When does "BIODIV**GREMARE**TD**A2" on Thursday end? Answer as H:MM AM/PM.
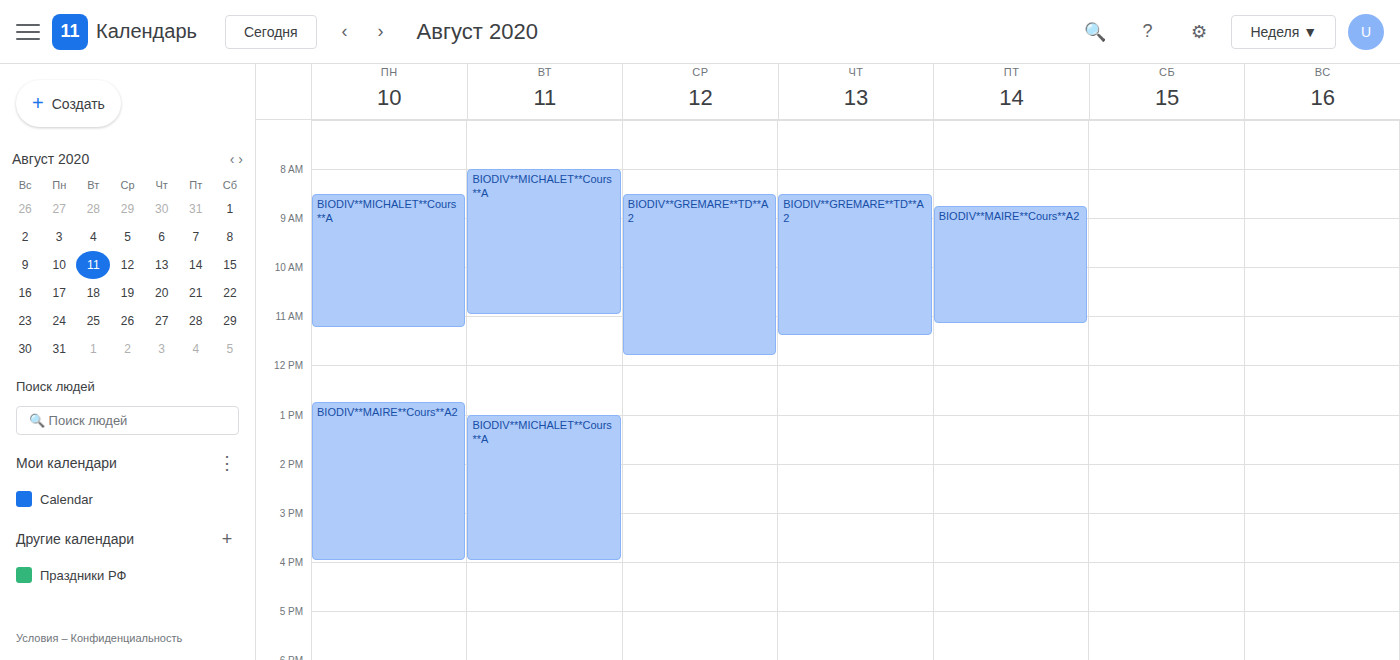
11:25 AM